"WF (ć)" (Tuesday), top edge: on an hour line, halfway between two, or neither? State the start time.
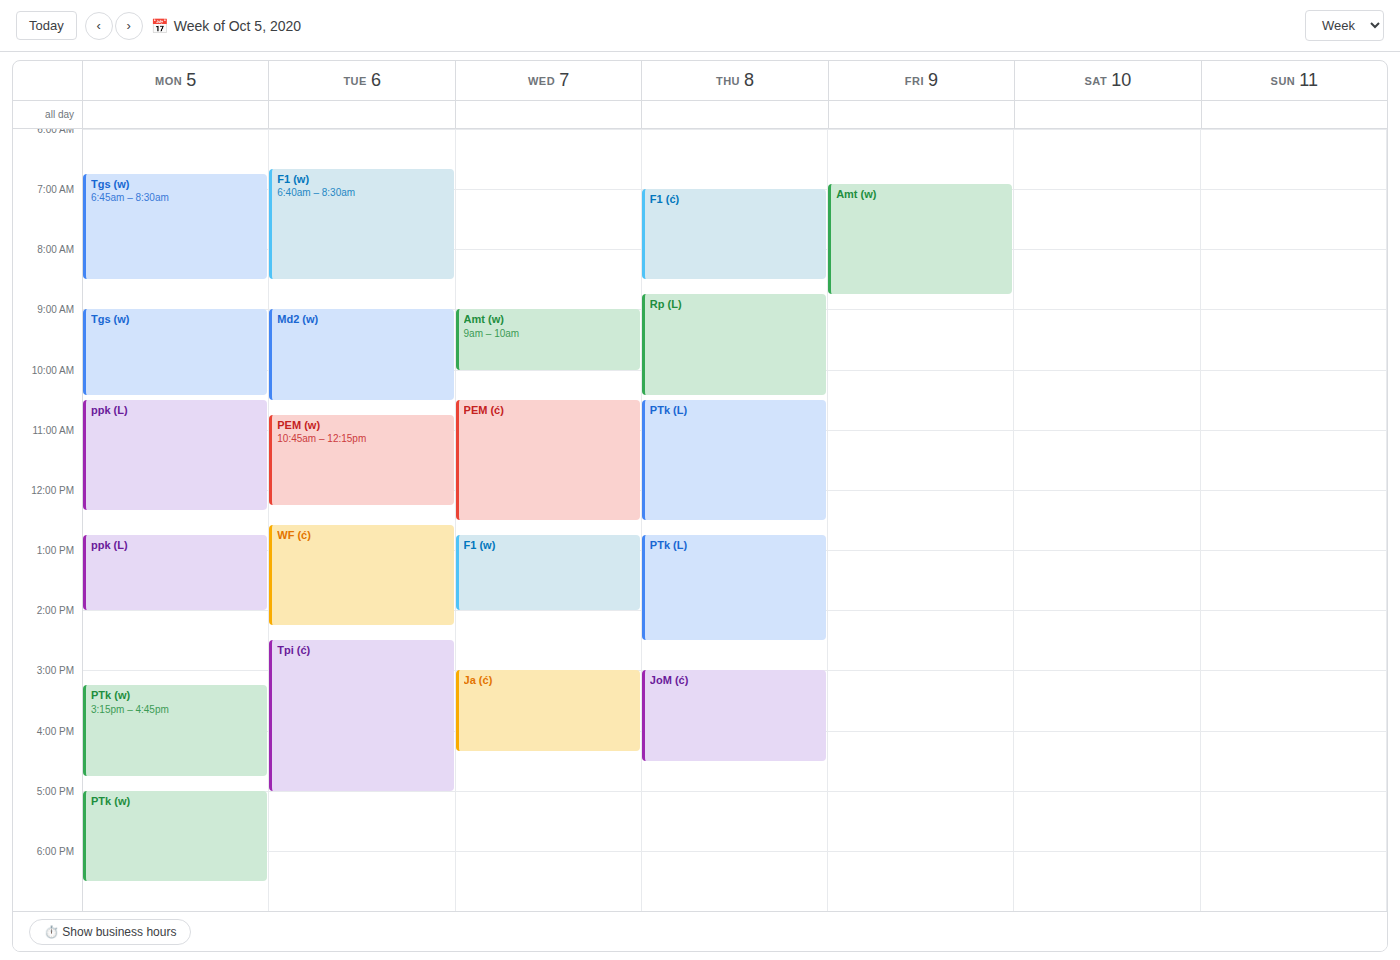
12:35 PM -- neither: 35 minutes below the 12 PM line and 25 minutes above the 1 PM line.